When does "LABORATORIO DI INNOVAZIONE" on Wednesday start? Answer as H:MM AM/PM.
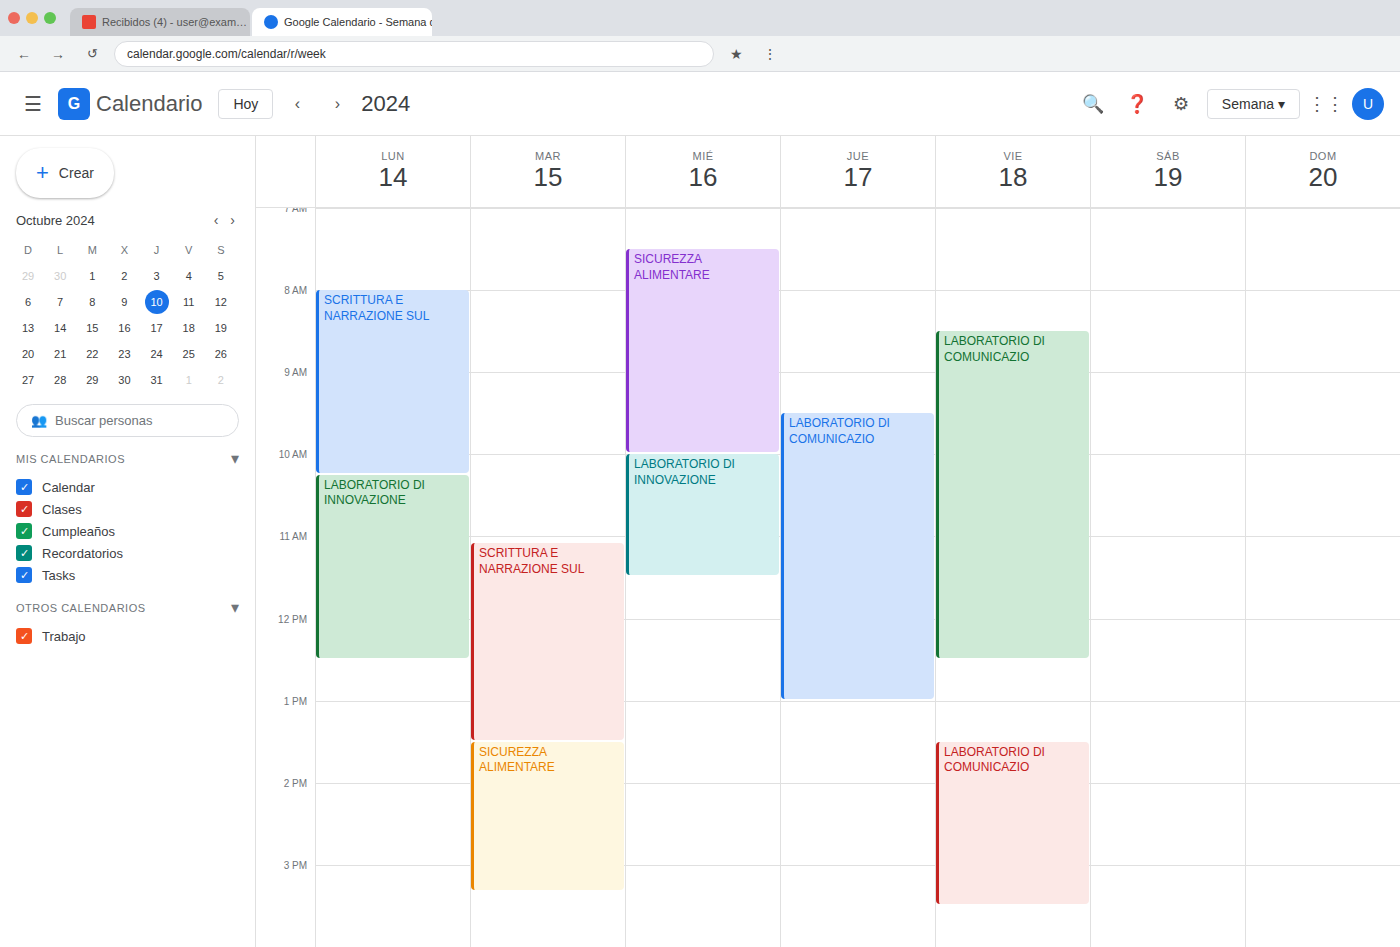
10:00 AM